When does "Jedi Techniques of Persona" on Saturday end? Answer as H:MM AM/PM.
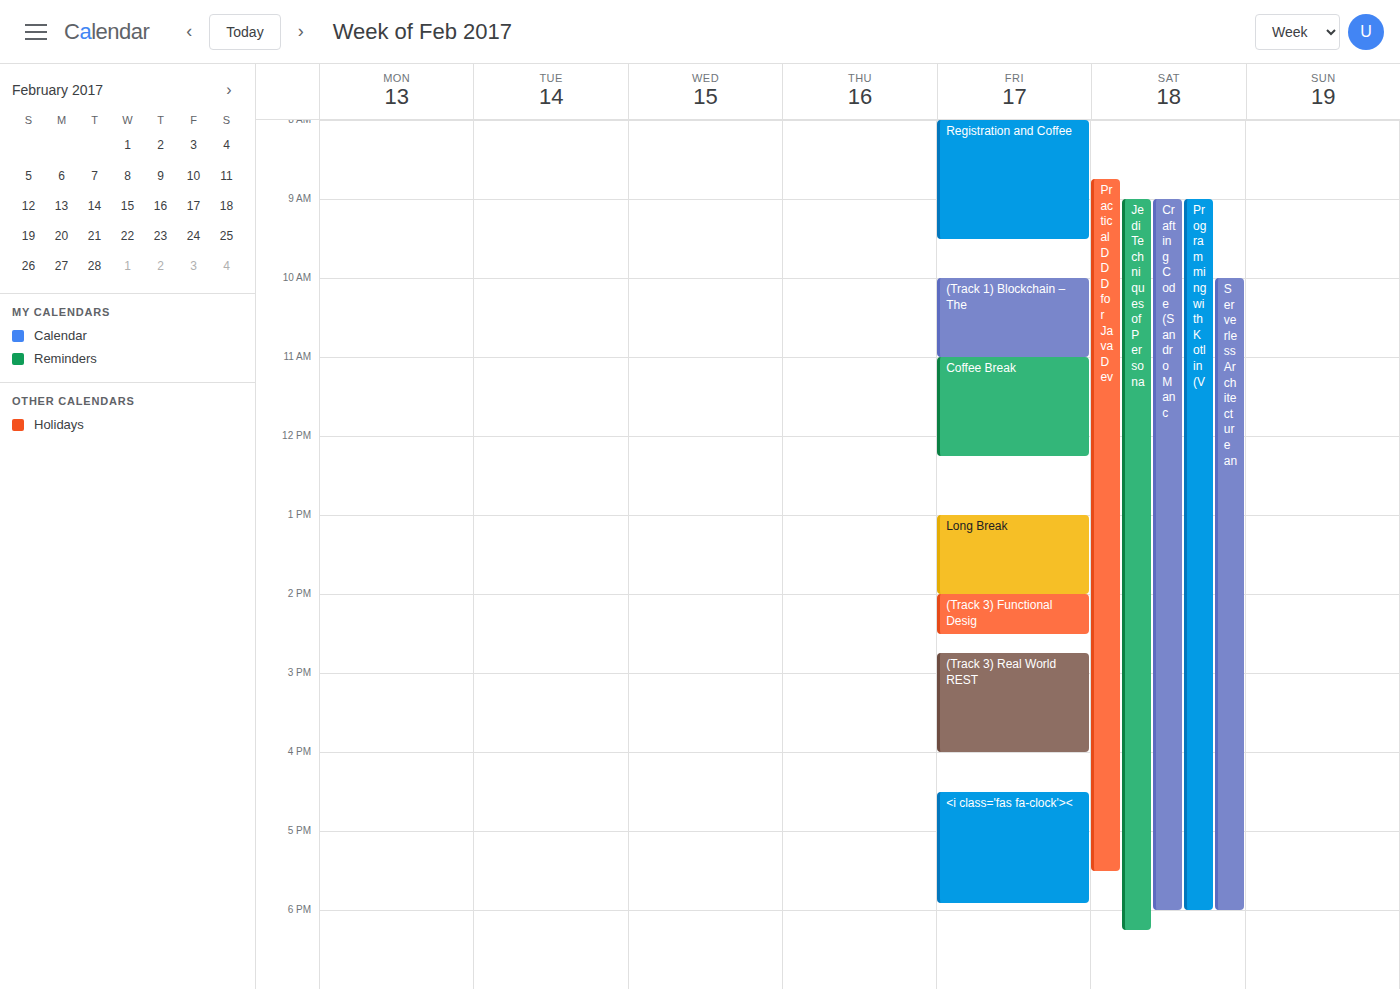
6:15 PM